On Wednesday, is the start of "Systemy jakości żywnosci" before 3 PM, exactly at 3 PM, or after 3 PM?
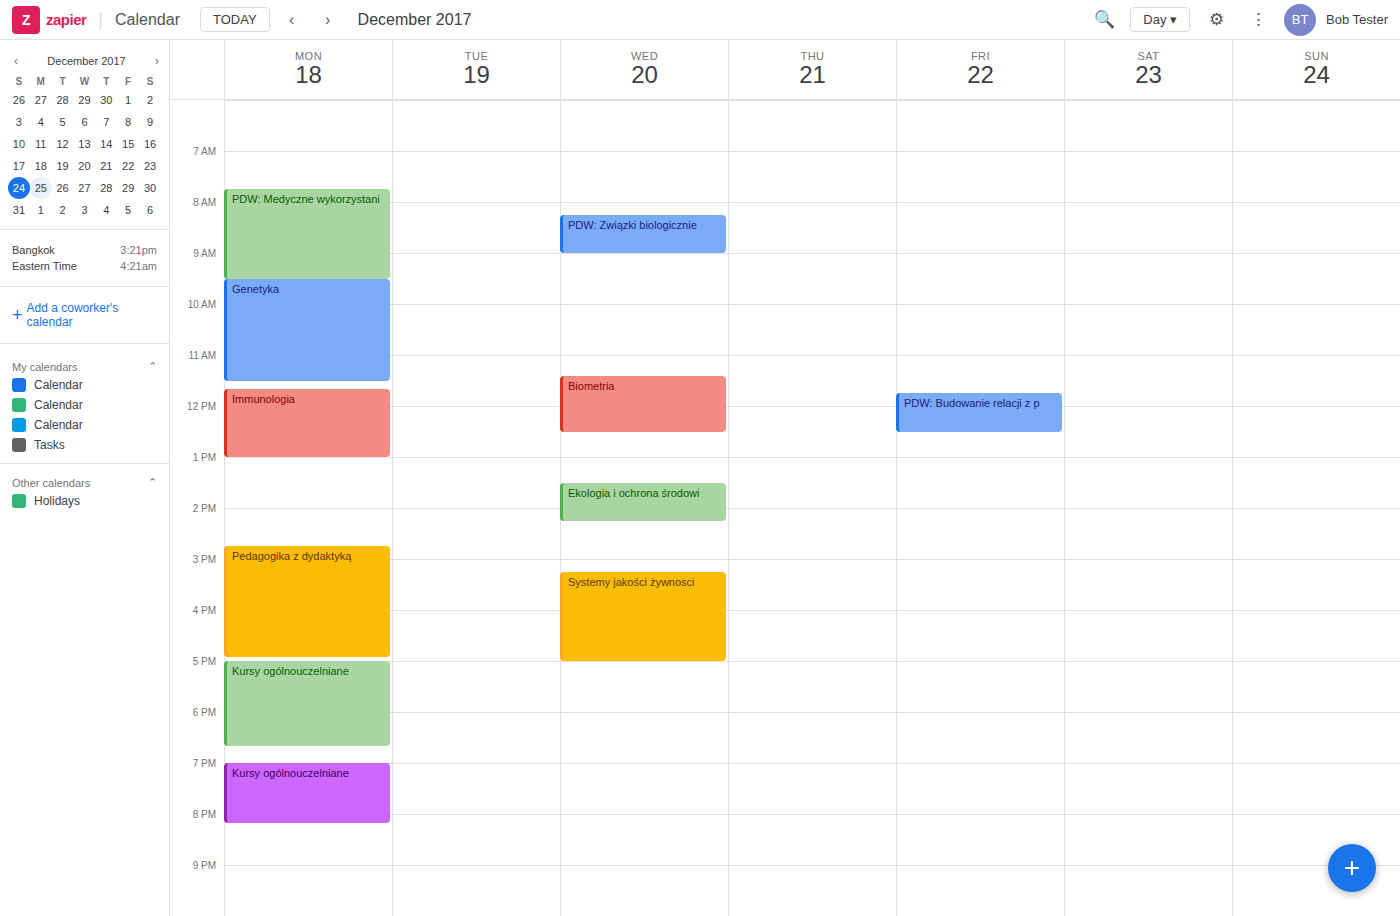
3:15 PM -- after 3 PM, 15 minutes below the 3 PM line.